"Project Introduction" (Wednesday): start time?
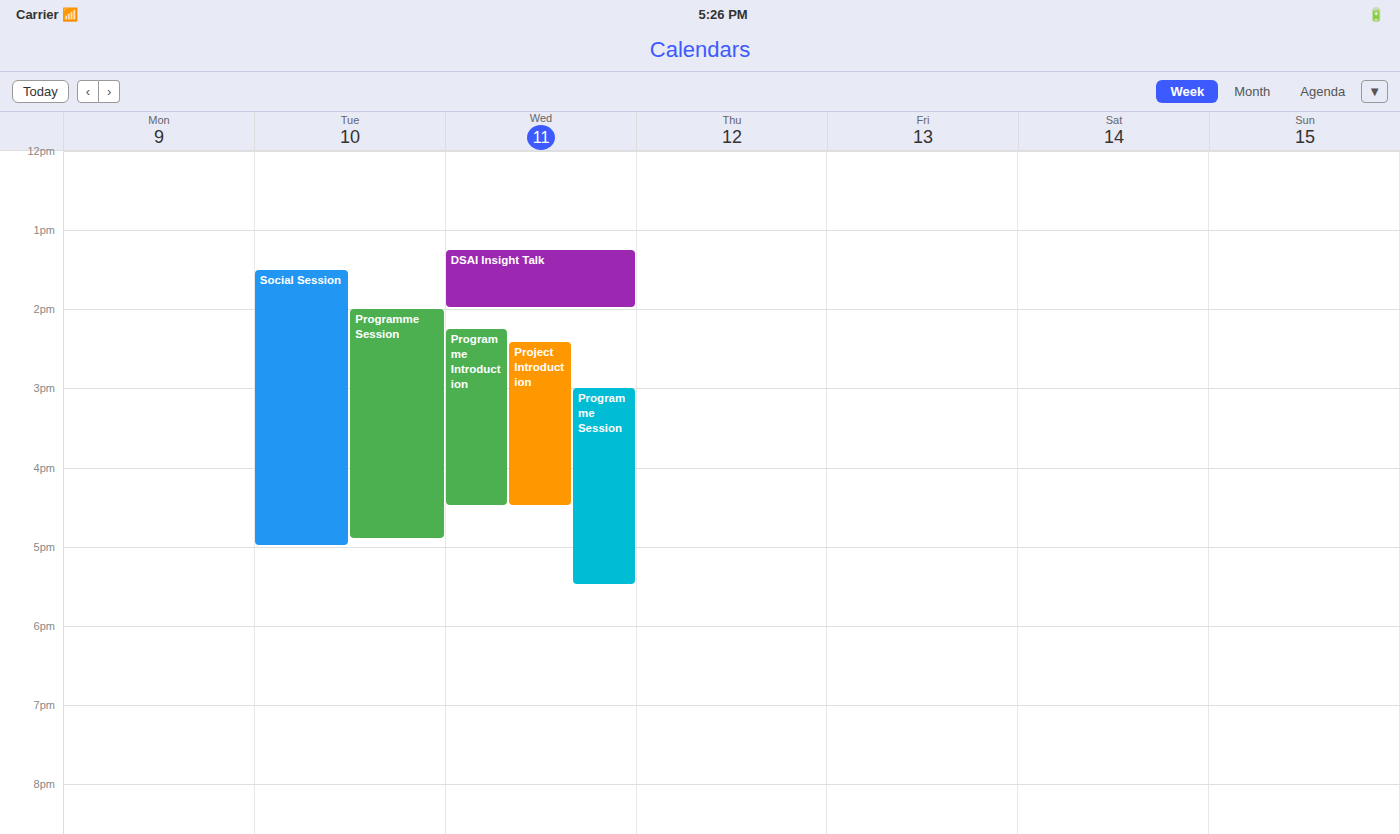
2:25 PM